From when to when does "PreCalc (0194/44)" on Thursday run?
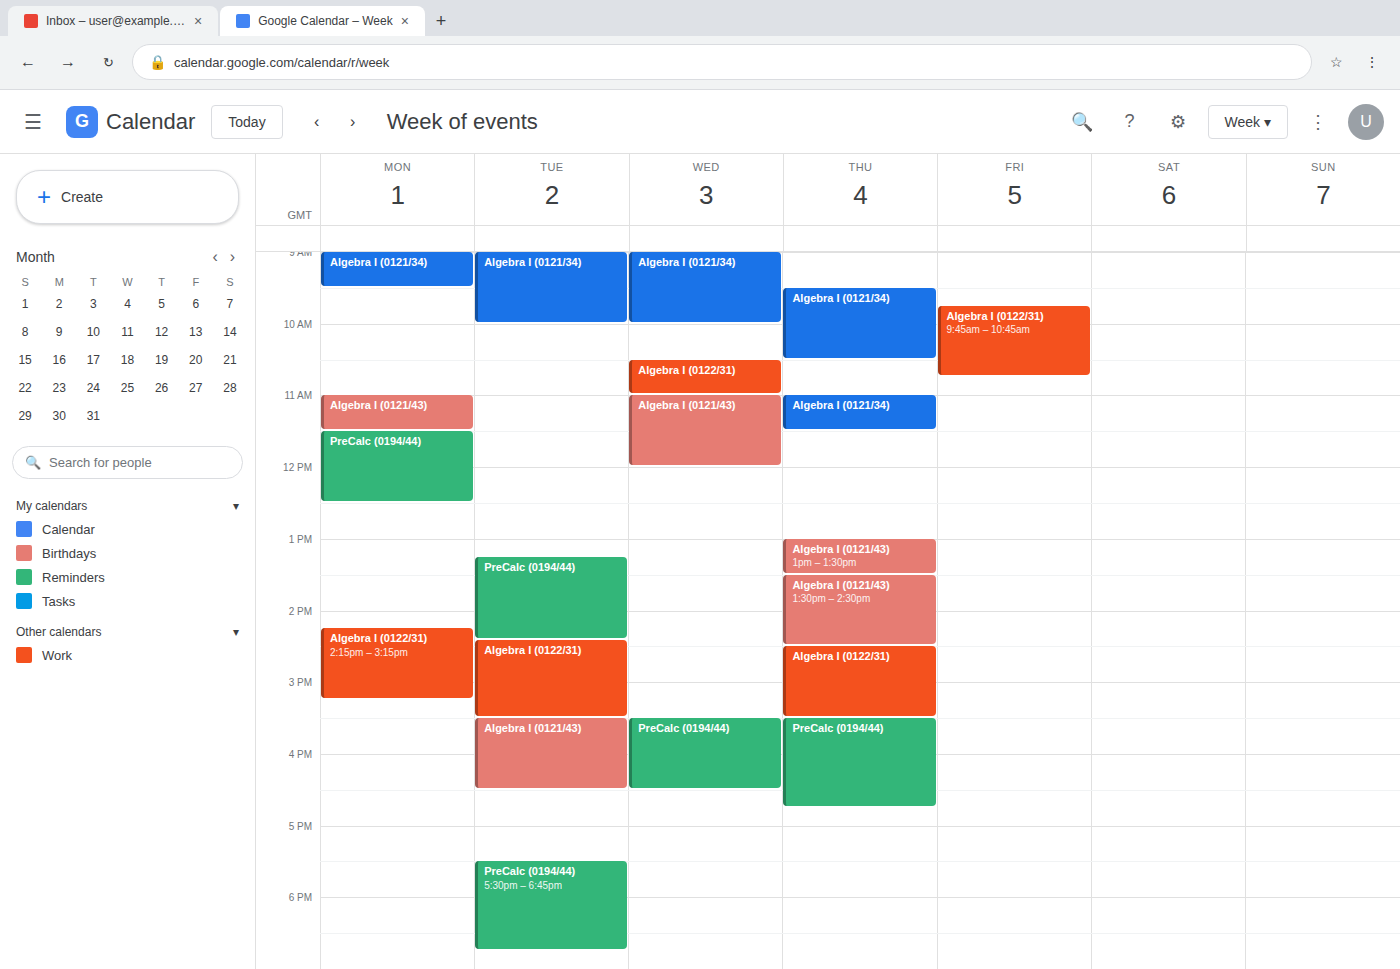
3:30 PM to 4:45 PM